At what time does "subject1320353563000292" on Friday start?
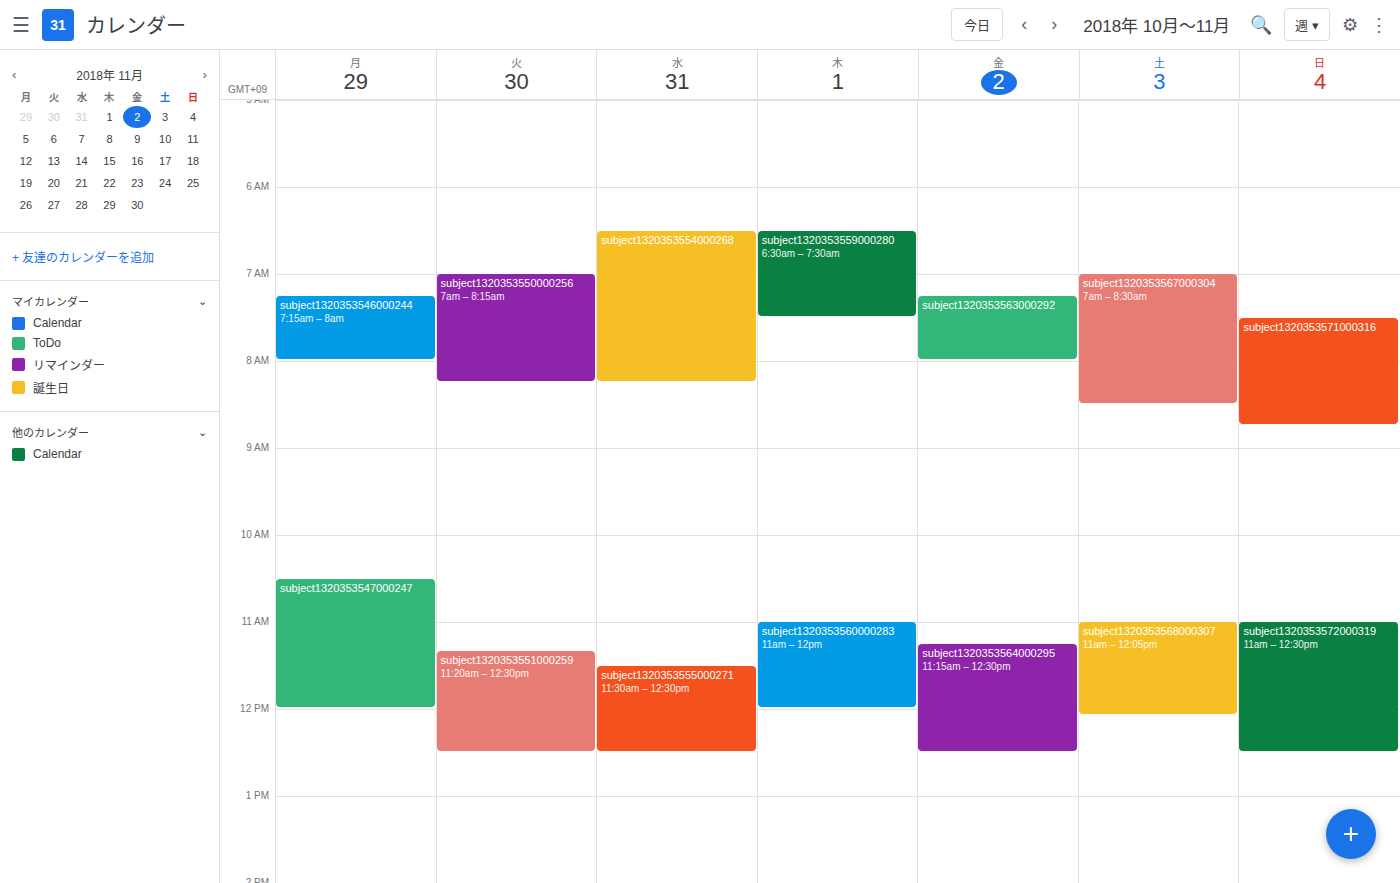
7:15 AM